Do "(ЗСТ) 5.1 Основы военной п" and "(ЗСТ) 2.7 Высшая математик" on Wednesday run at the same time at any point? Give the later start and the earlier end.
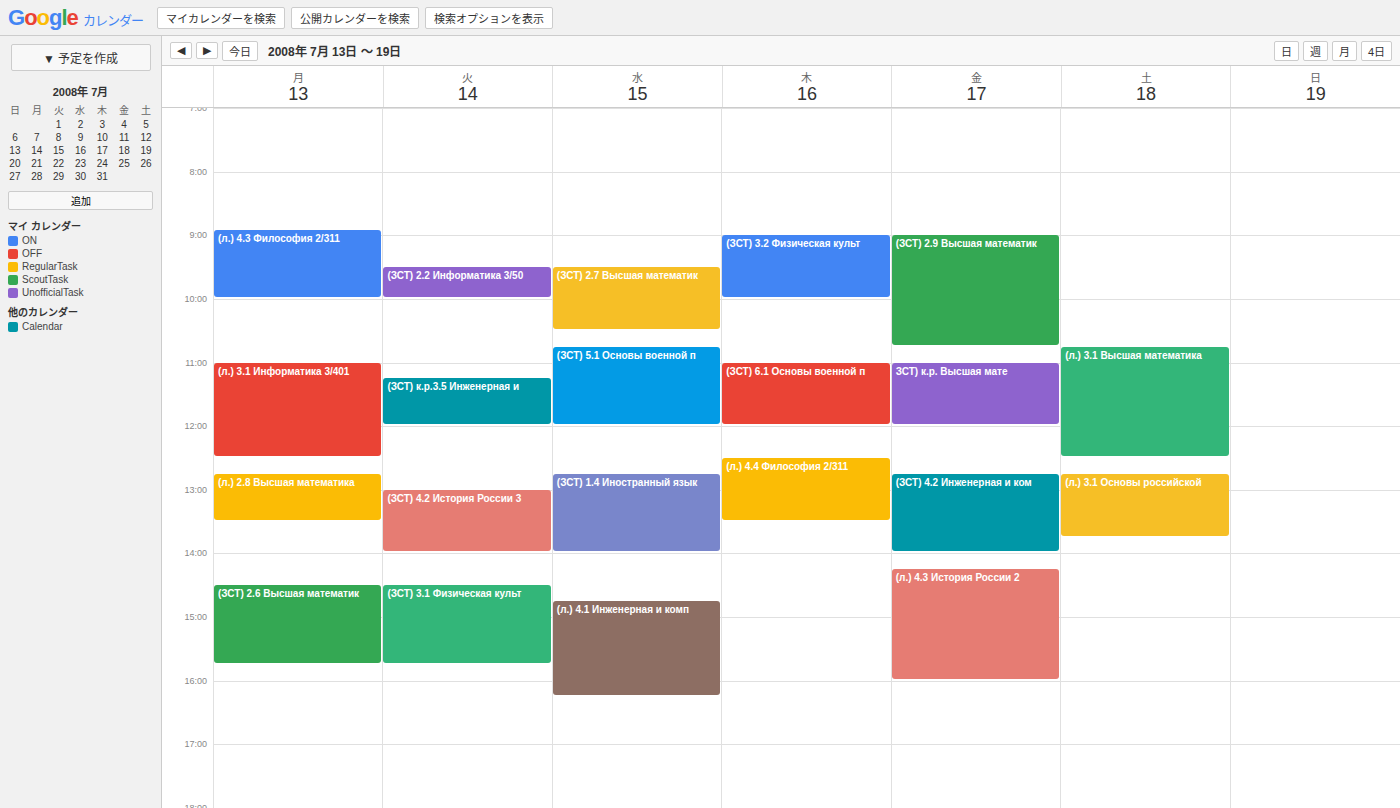
"(ЗСТ) 2.7 Высшая математик" ends at 10:30 AM and "(ЗСТ) 5.1 Основы военной п" starts at 10:45 AM -- no overlap.